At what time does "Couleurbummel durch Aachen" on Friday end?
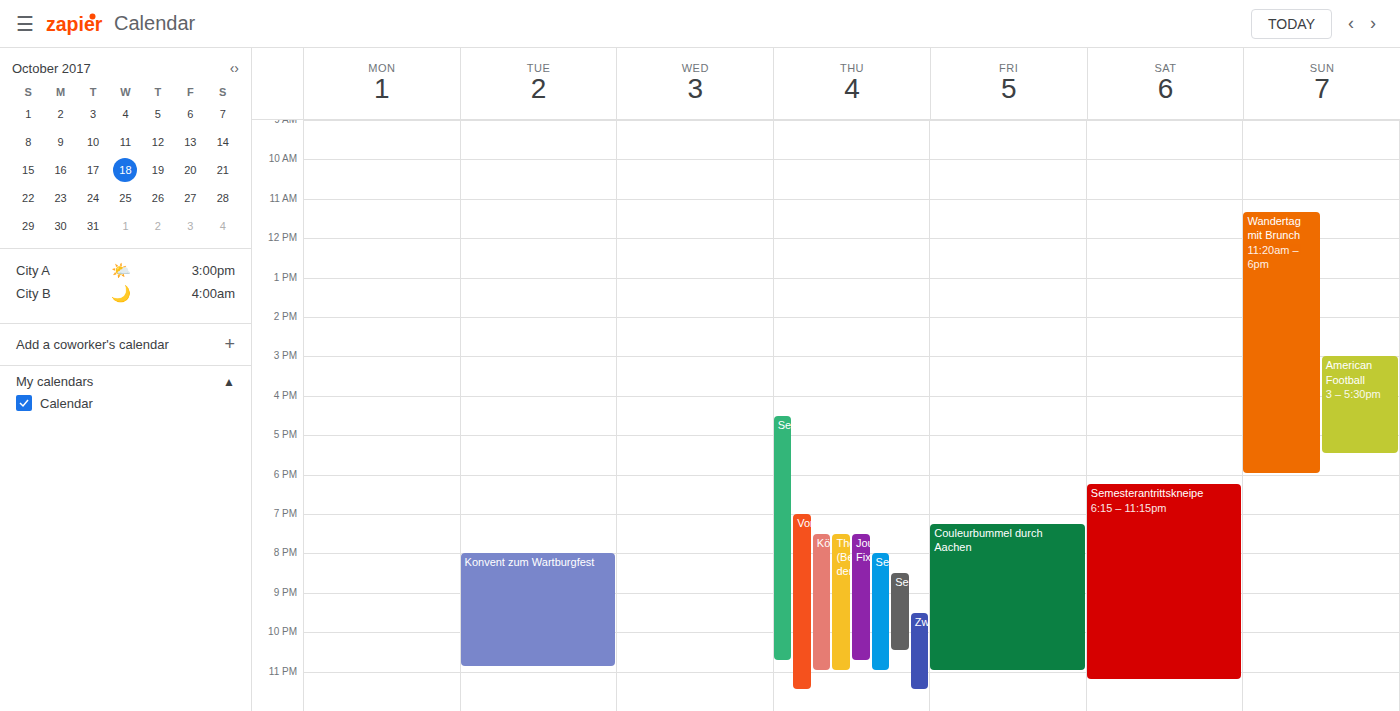
11:00 PM